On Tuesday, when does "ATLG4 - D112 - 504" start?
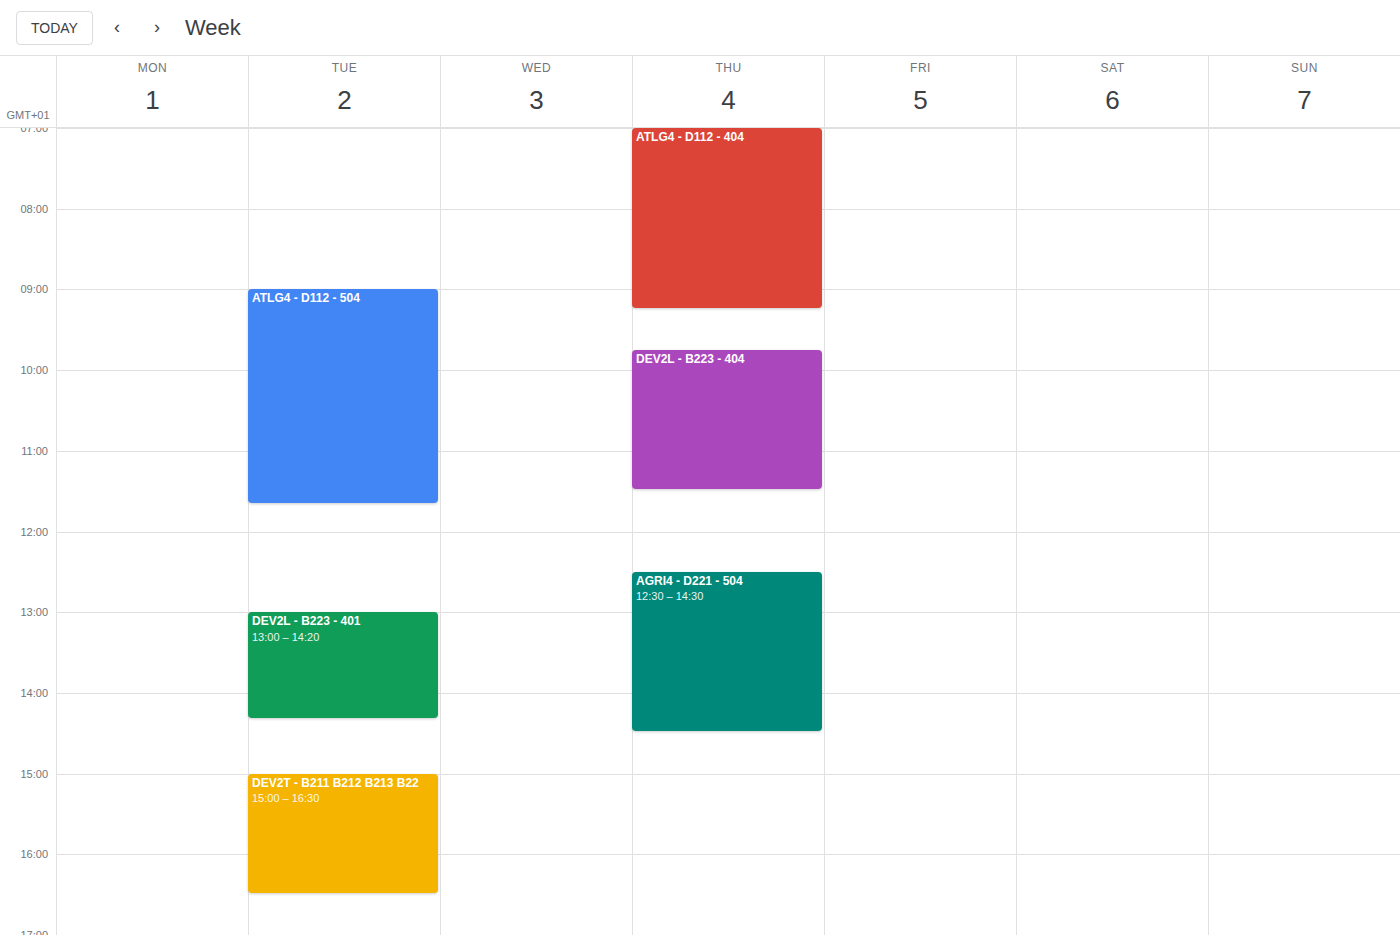
9:00 AM